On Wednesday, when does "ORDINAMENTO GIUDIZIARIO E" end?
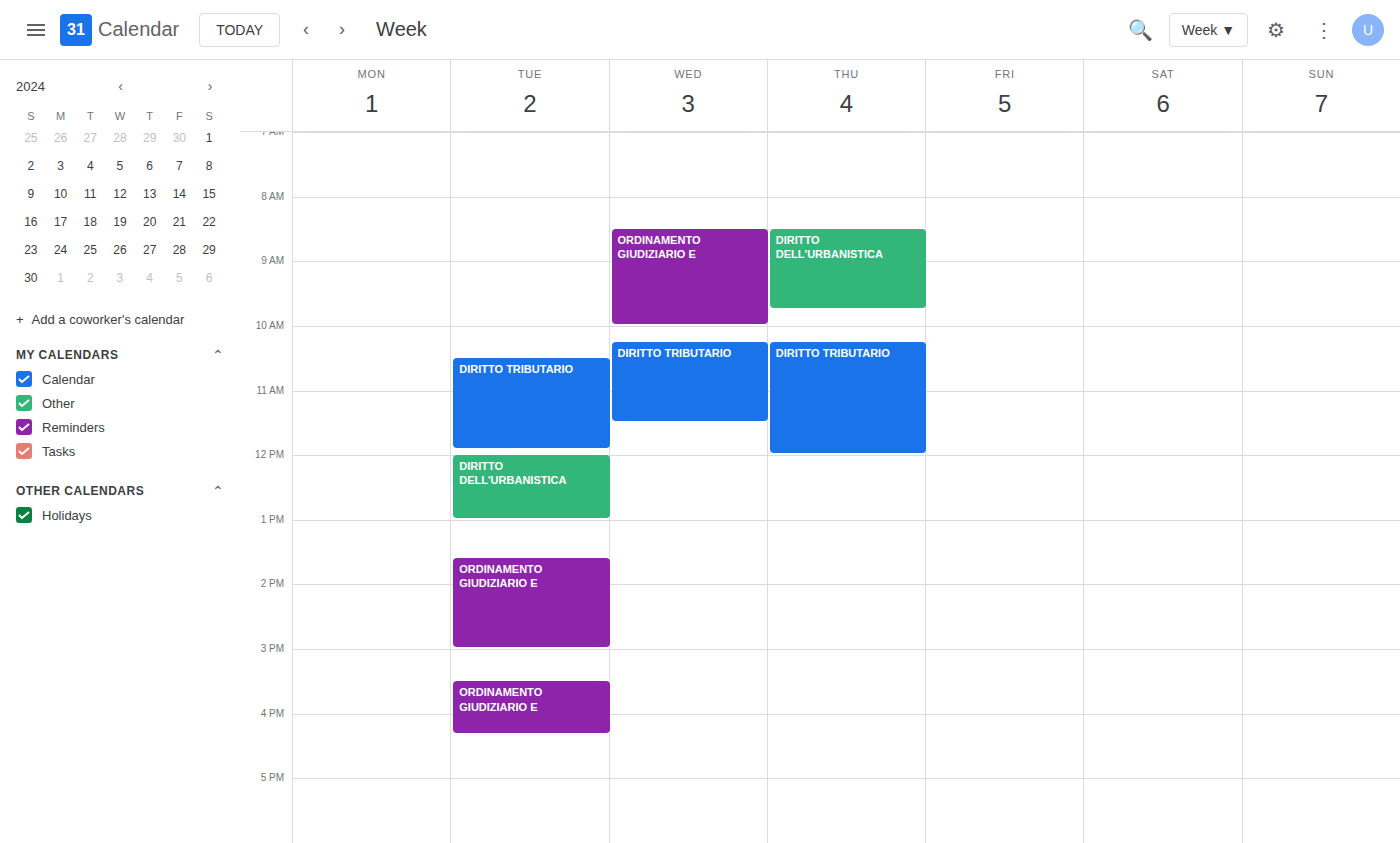
10:00 AM